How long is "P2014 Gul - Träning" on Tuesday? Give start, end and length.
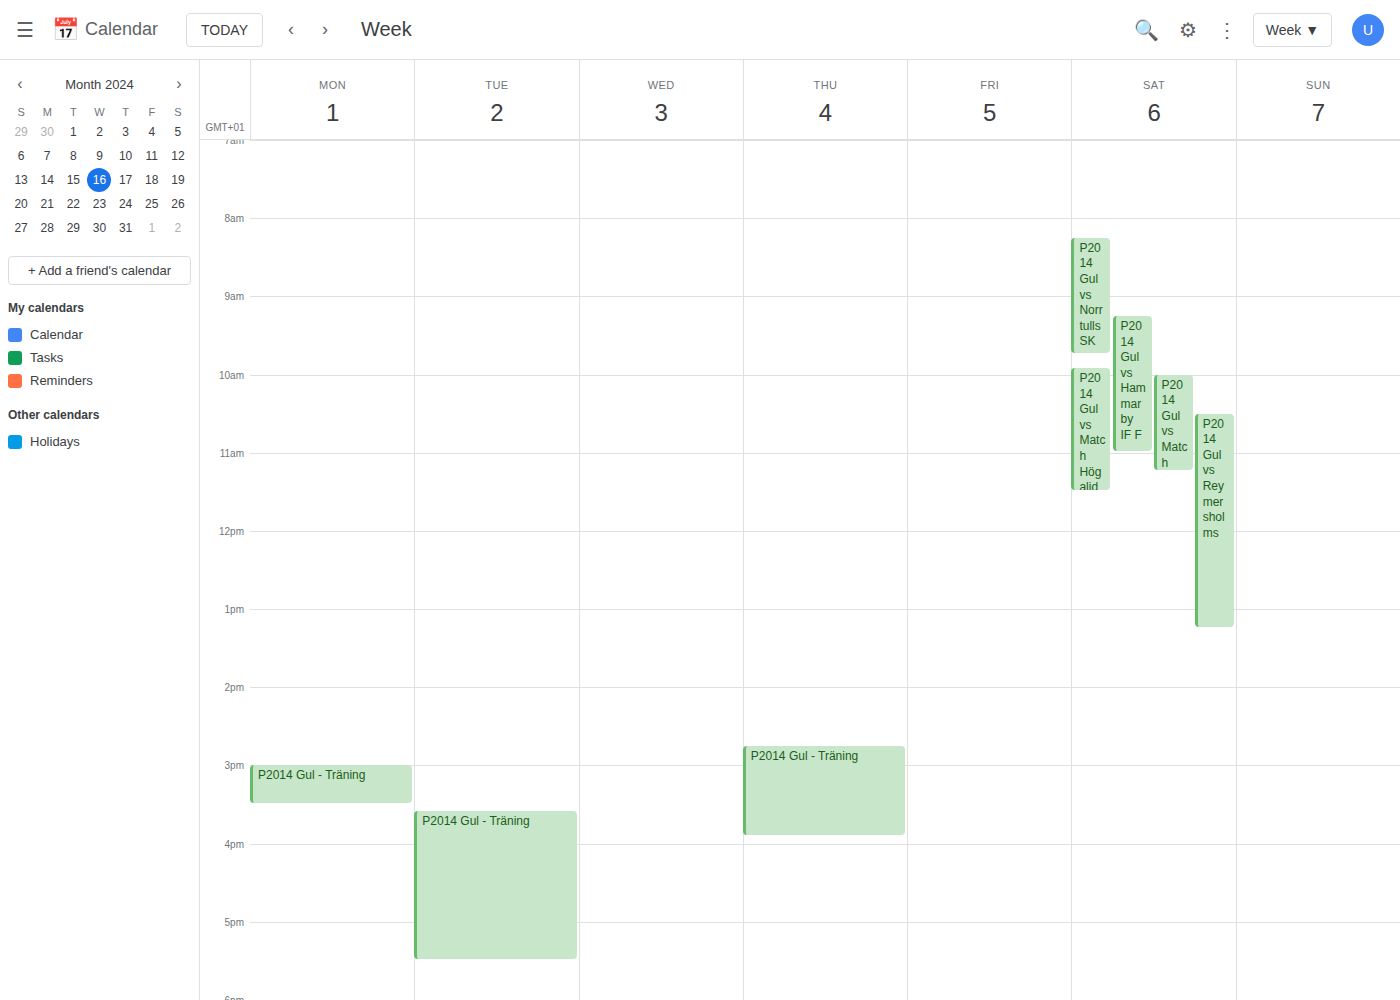
3:35 PM to 5:30 PM, 1 hour 55 minutes